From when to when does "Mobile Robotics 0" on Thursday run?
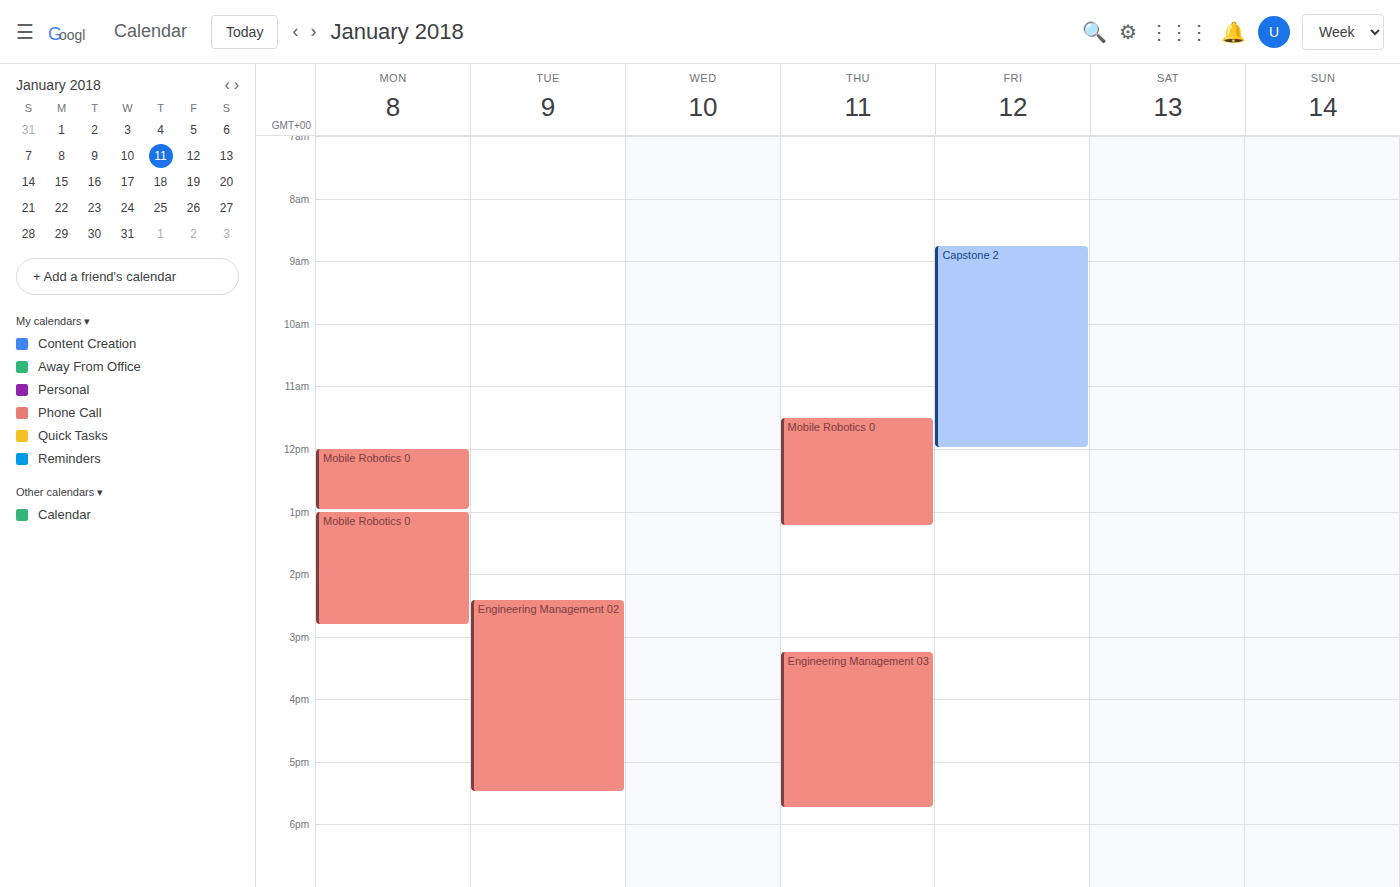
11:30 AM to 1:15 PM